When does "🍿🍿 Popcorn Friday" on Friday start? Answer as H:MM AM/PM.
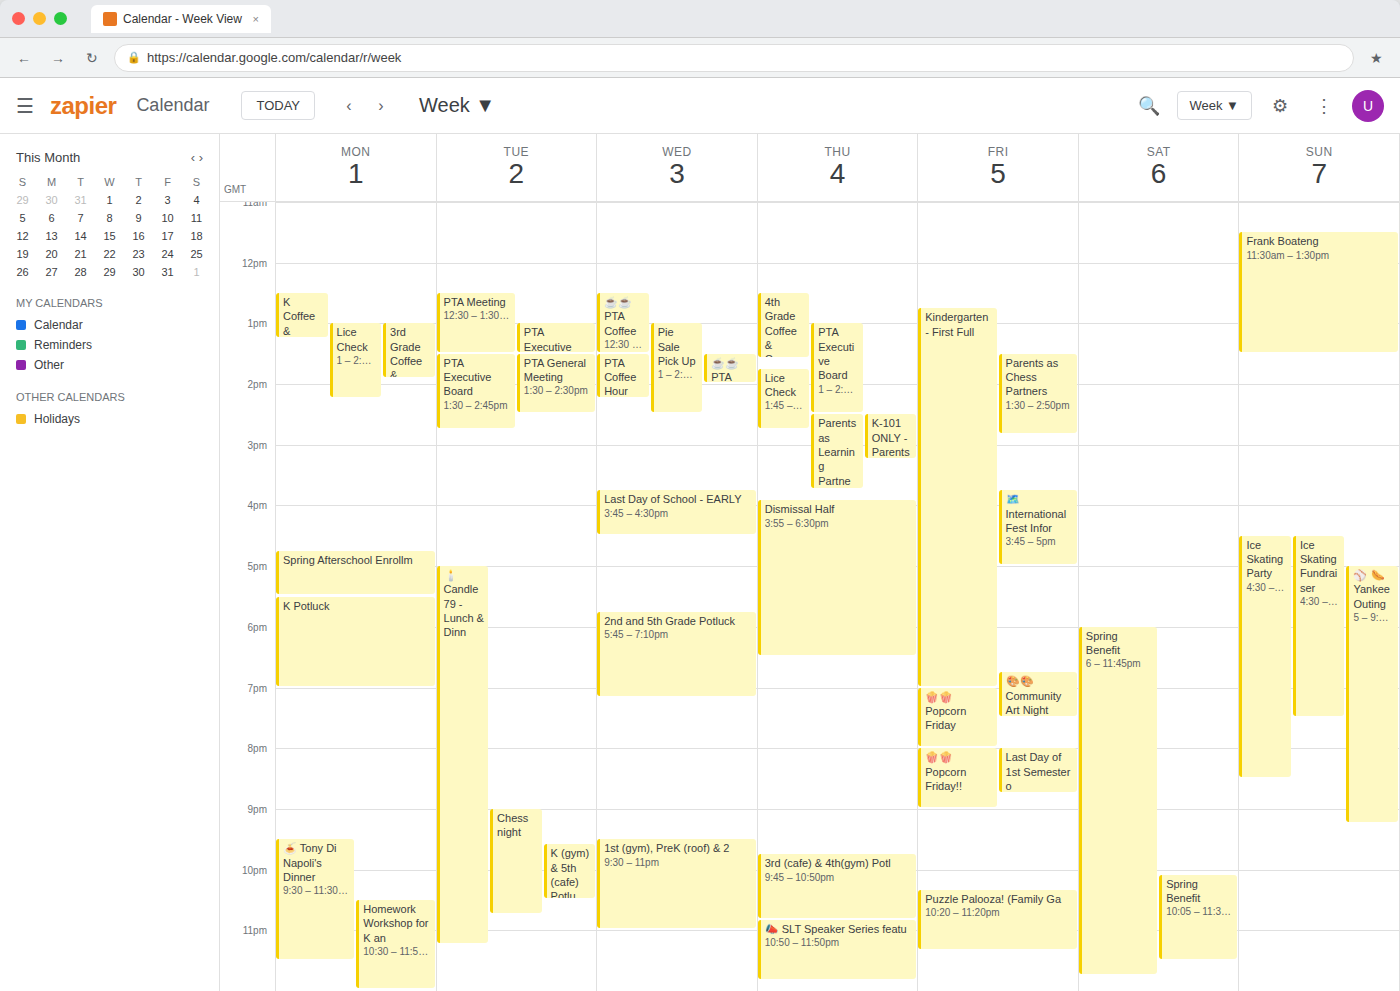
7:00 PM